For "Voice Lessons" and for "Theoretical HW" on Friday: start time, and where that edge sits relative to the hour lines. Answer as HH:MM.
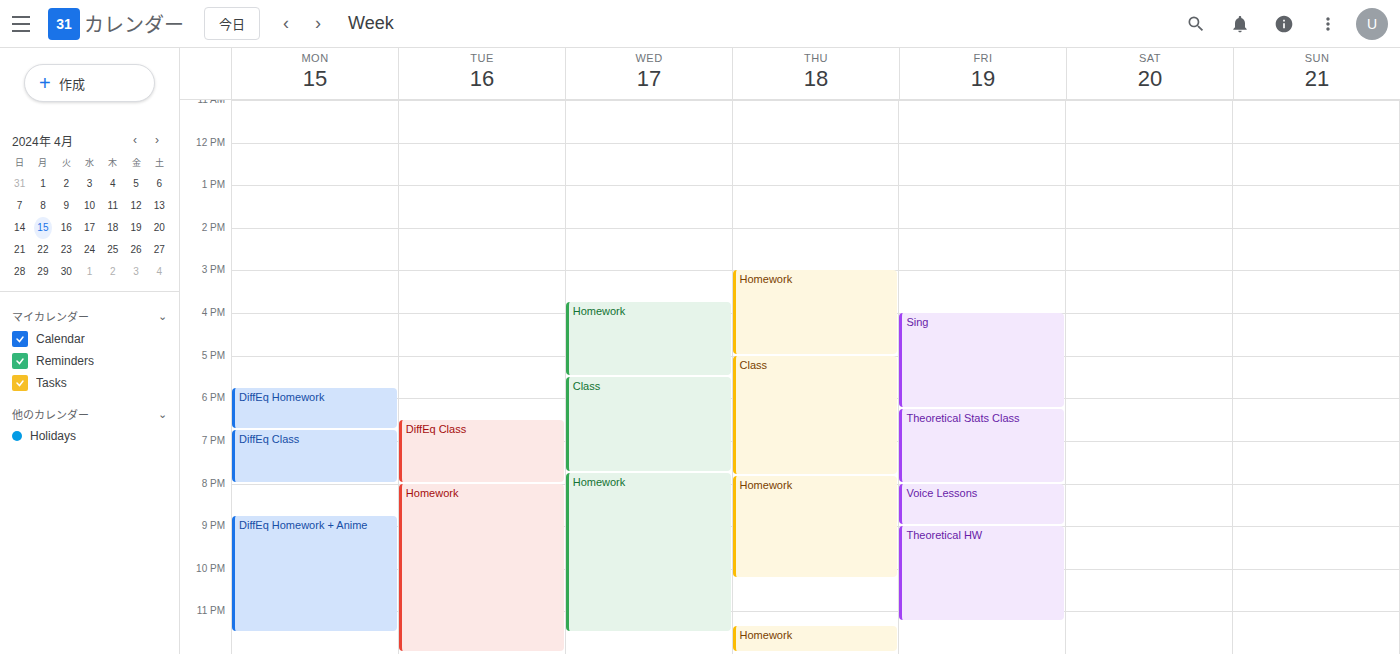
"Voice Lessons": 20:00, exactly on the 20:00 line. "Theoretical HW": 21:00, exactly on the 21:00 line.